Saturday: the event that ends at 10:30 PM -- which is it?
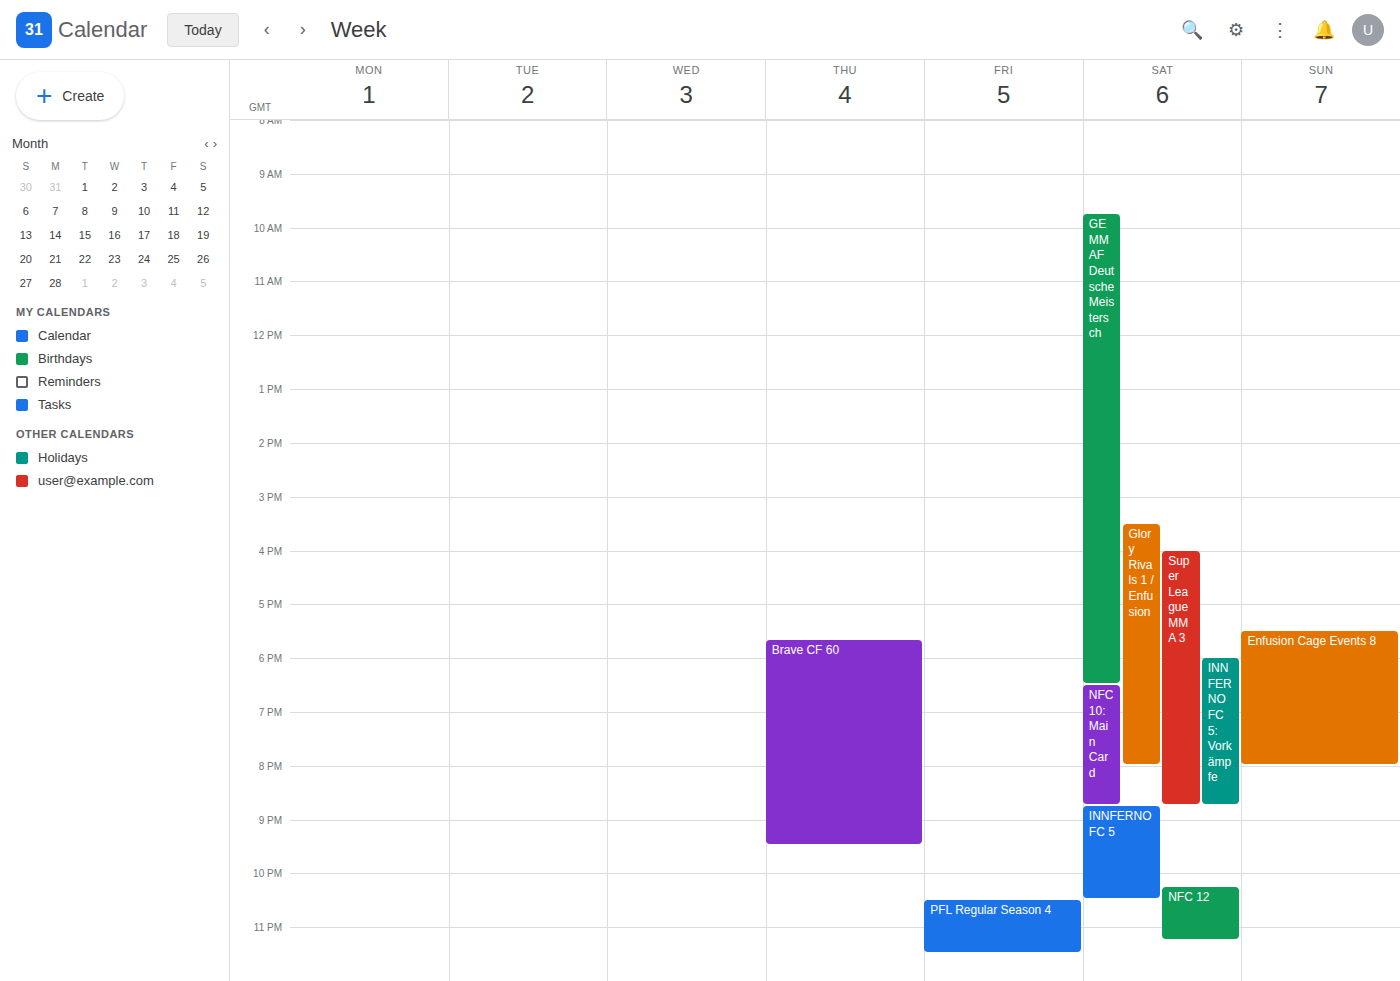
"INNFERNO FC 5"